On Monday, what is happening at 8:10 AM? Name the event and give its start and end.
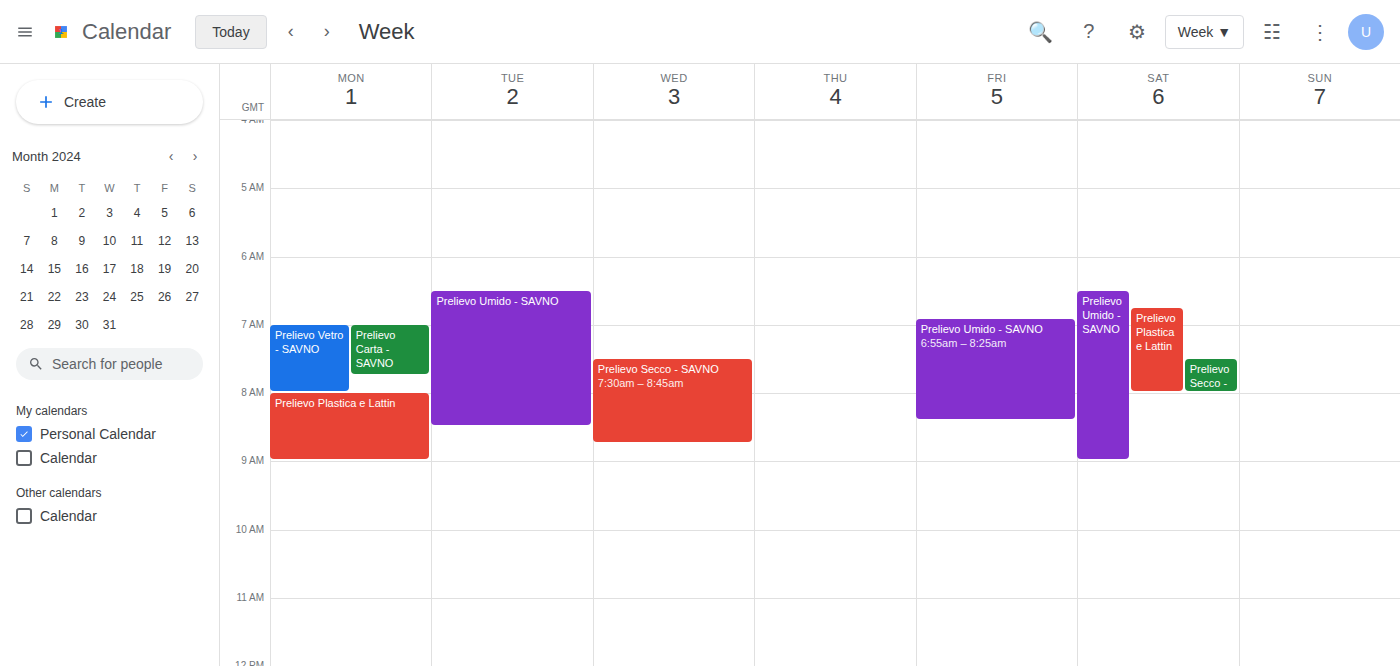
"Prelievo Plastica e Lattin", 8:00 AM to 9:00 AM